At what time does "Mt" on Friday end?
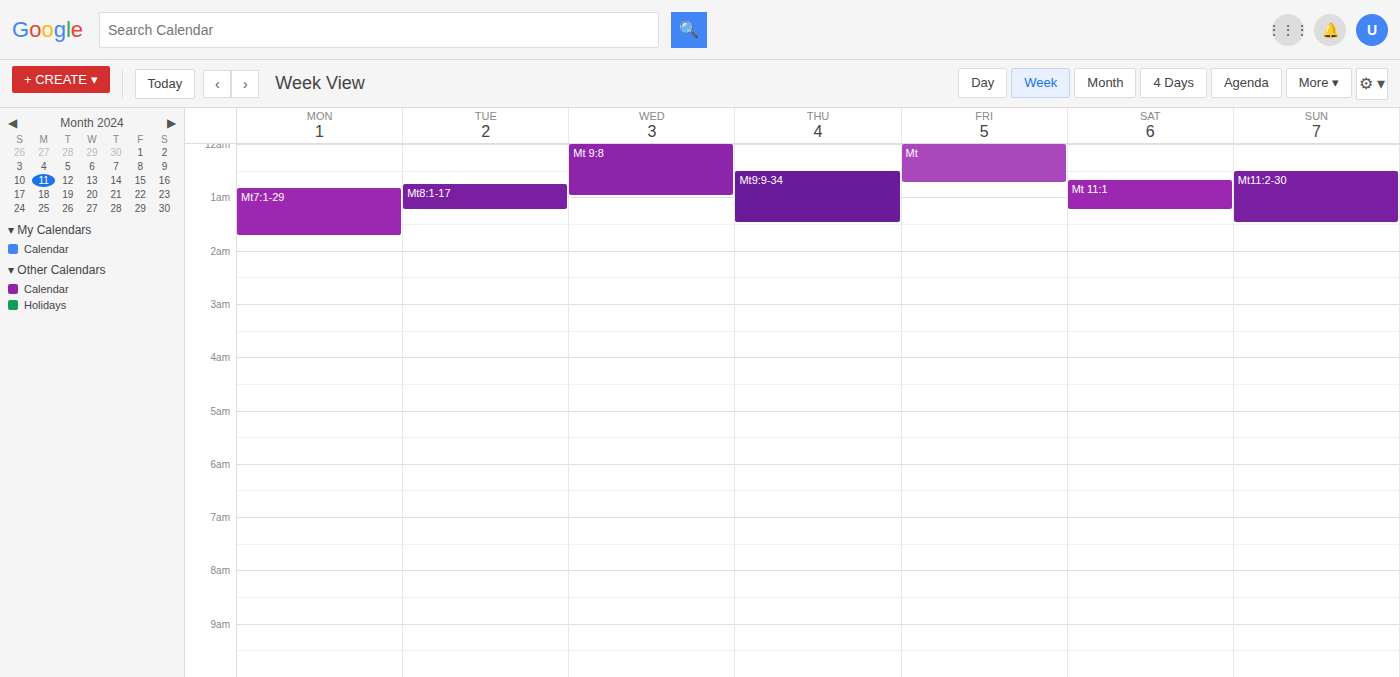
12:45 AM